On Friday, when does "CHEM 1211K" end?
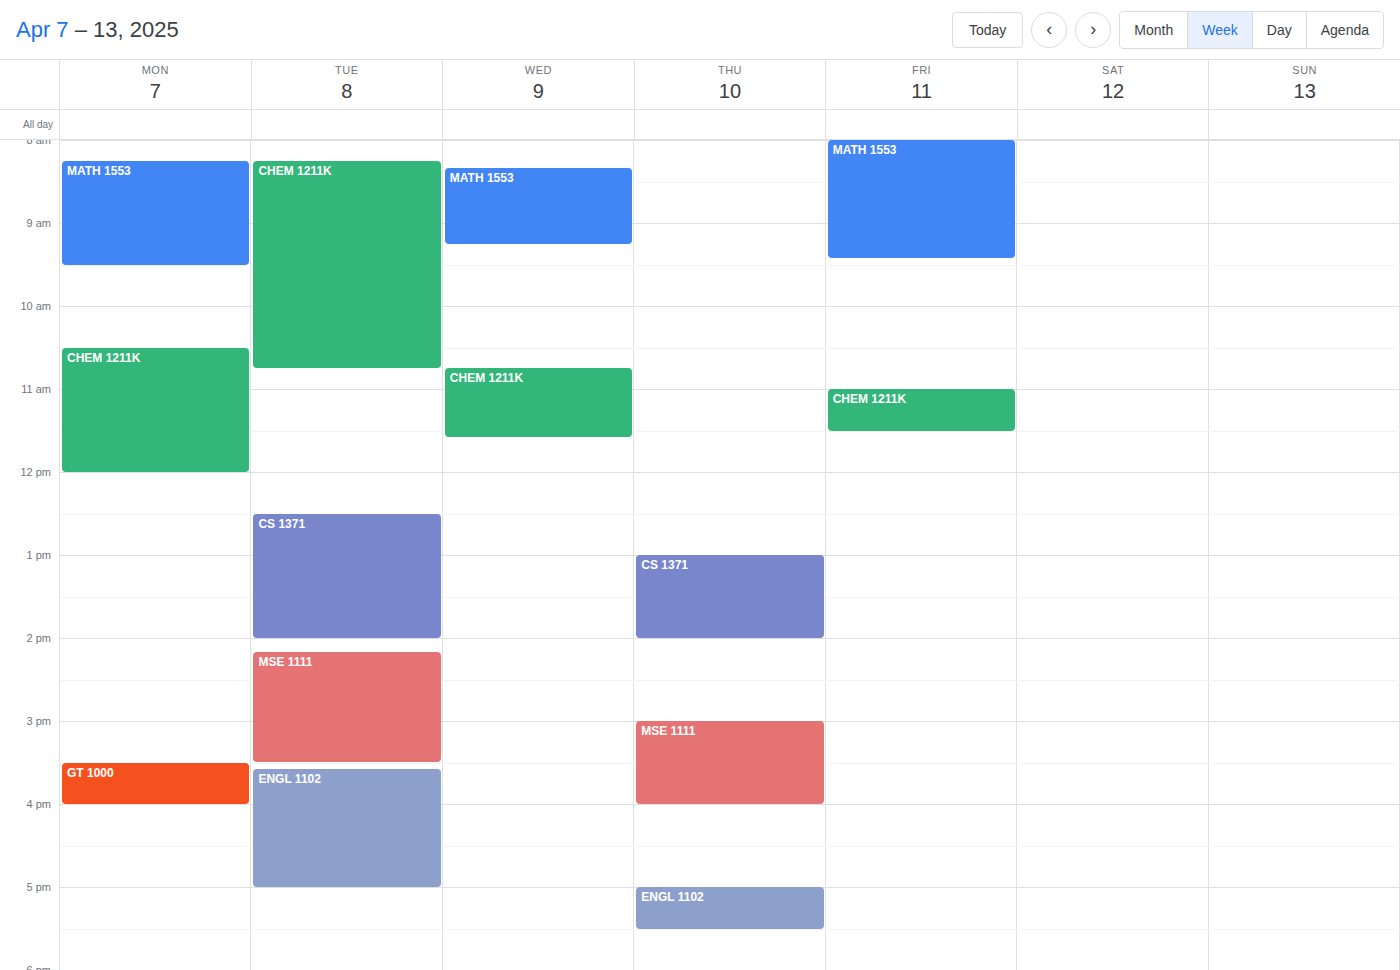
11:30 AM